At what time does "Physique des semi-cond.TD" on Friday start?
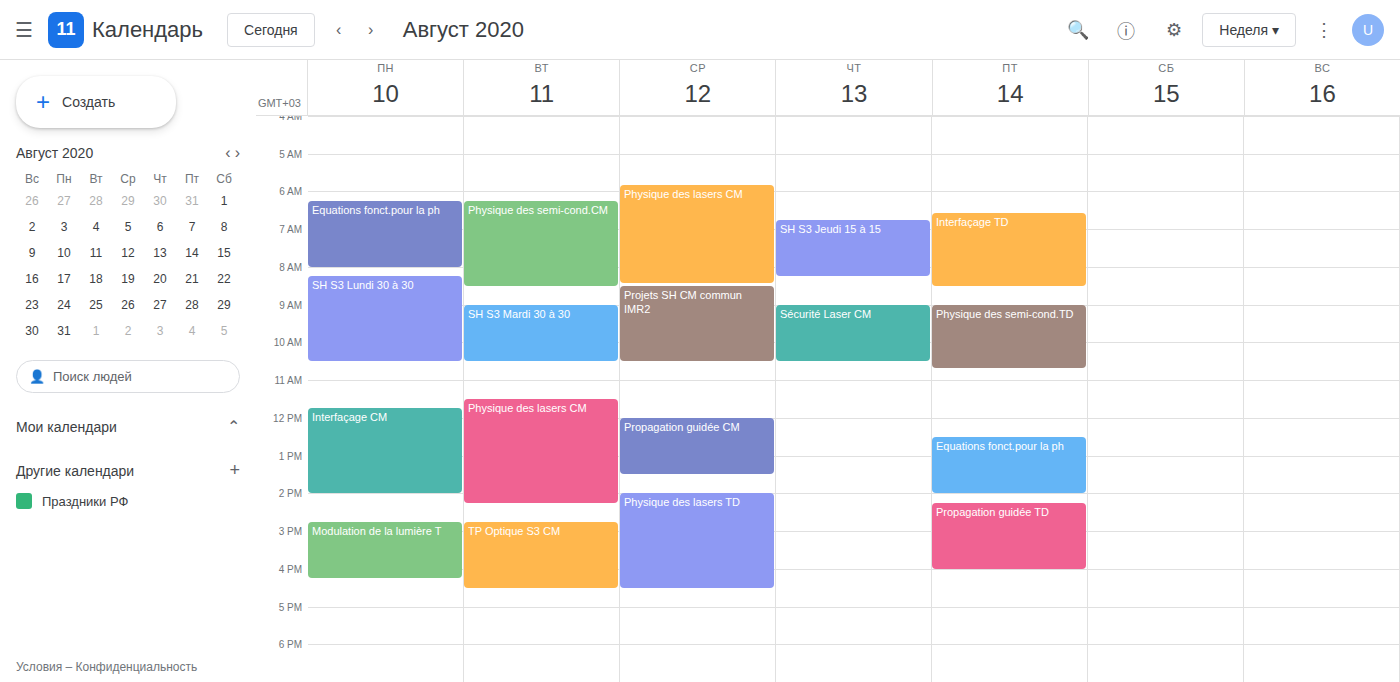
9:00 AM